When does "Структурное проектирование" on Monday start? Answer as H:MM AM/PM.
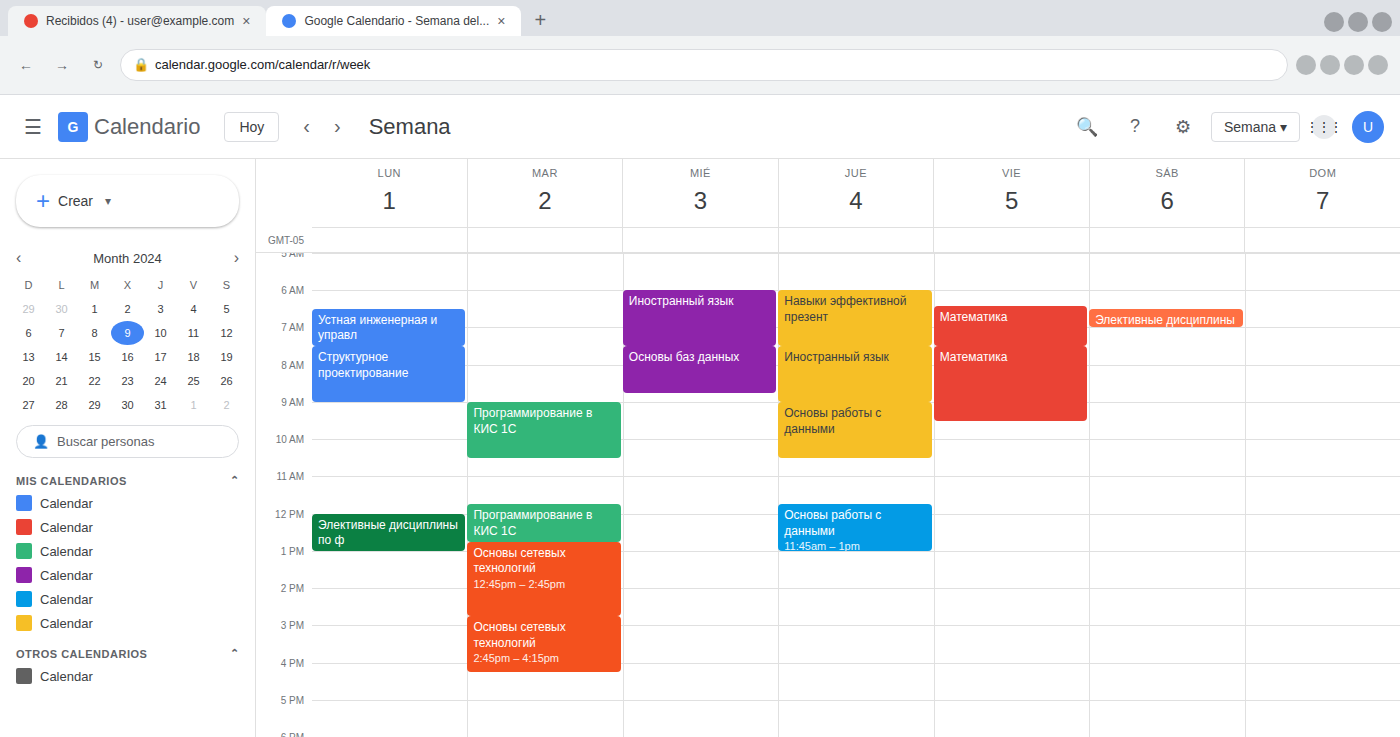
7:30 AM